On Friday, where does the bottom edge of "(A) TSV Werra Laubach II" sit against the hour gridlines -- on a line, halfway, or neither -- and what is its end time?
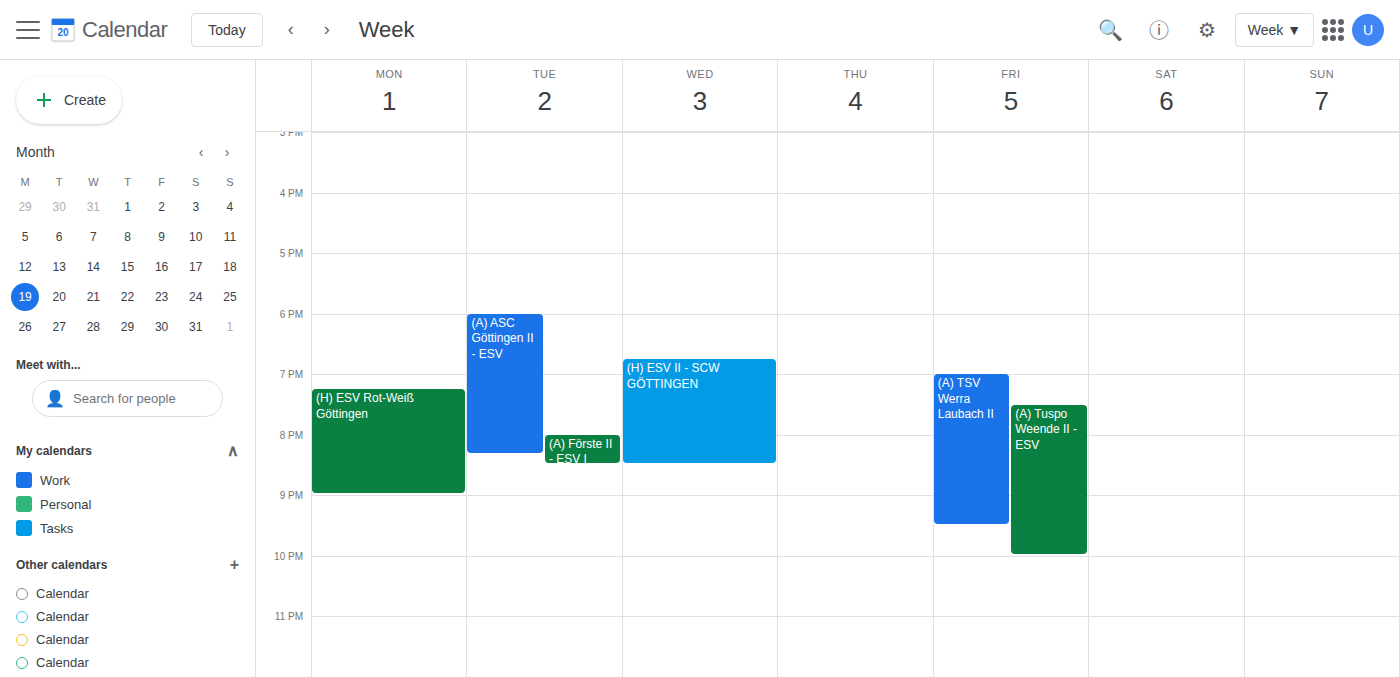
9:30 PM -- halfway between the 9 PM and 10 PM lines.